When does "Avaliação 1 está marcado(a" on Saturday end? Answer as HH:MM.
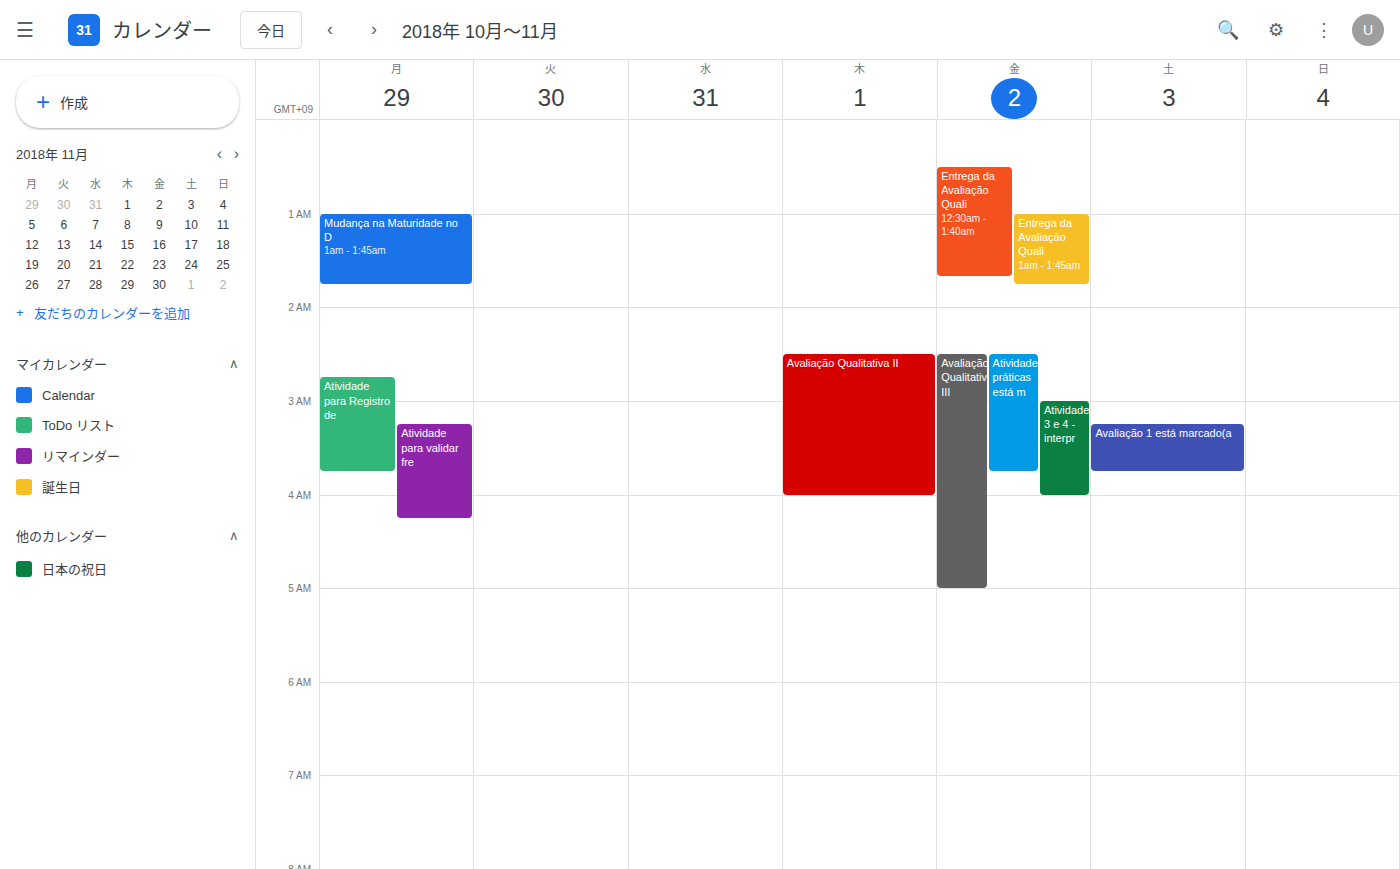
03:45